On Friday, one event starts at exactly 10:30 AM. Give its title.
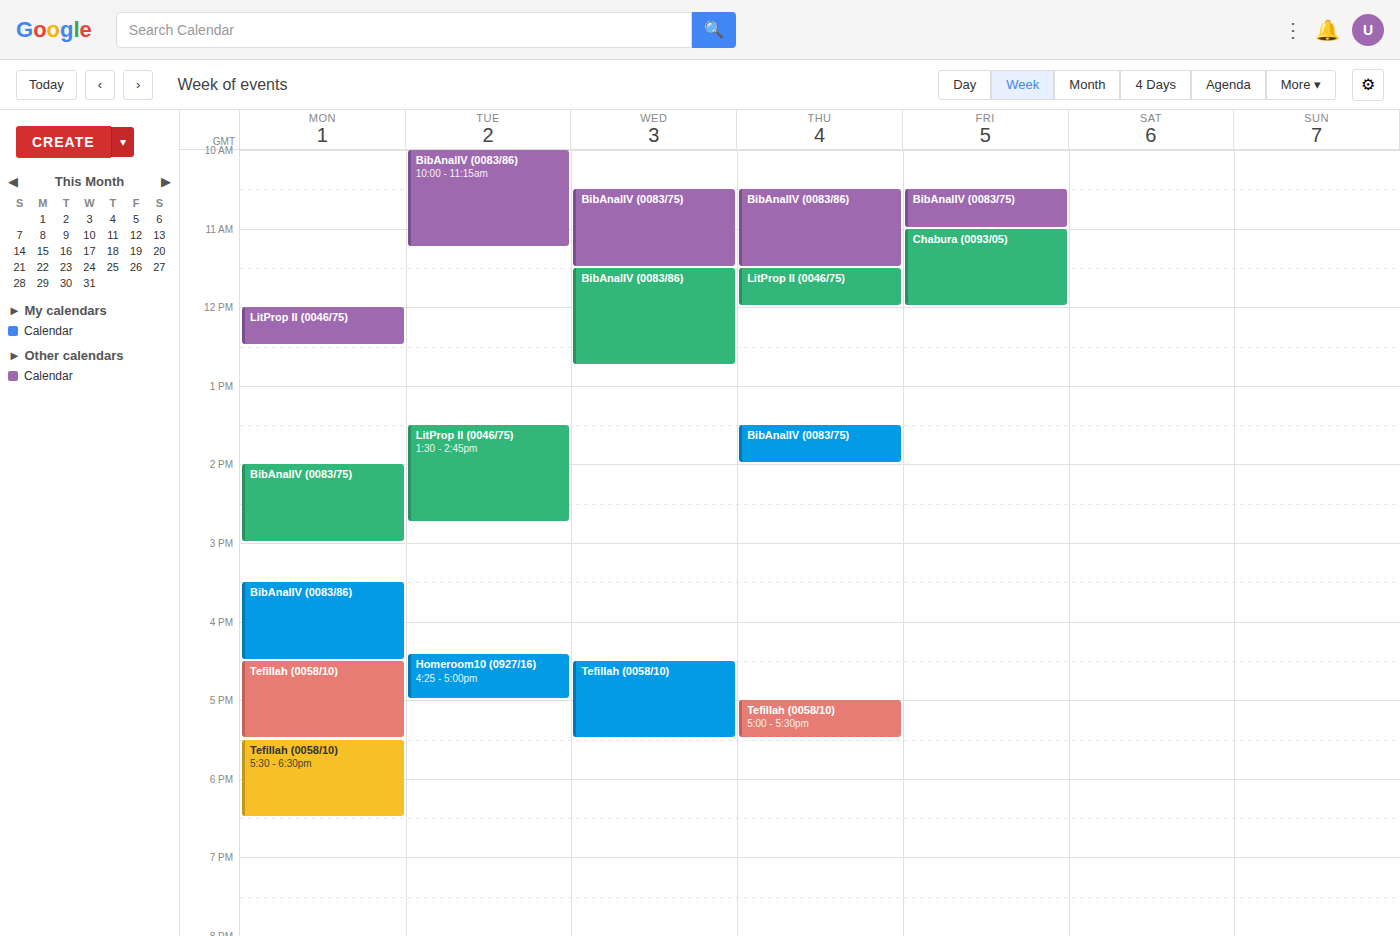
"BibAnalIV (0083/75)"